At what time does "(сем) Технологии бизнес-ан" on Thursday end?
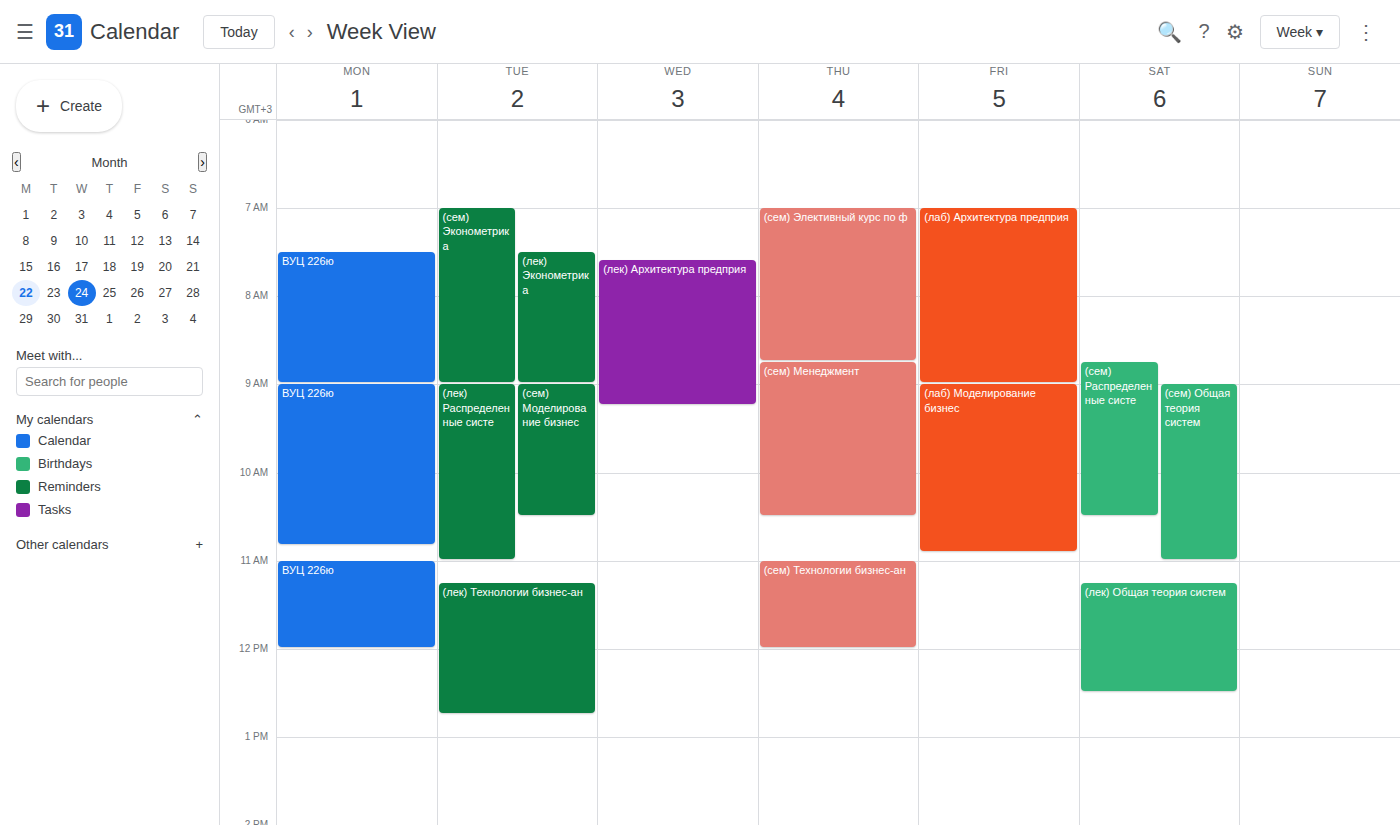
12:00